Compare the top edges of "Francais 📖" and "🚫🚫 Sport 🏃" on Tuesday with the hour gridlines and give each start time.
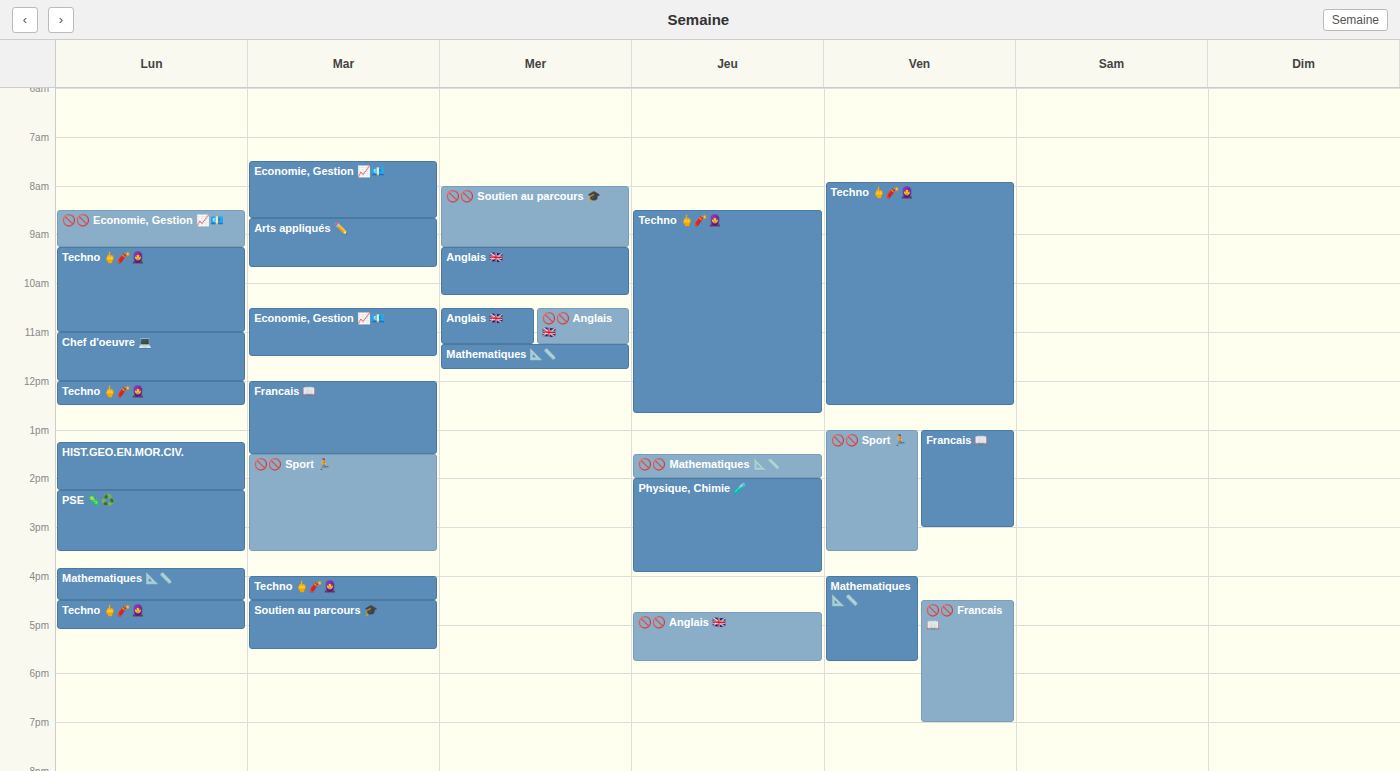
"Francais 📖": 12:00 PM, exactly on the 12 PM line. "🚫🚫 Sport 🏃": 1:30 PM, halfway between the 1 PM and 2 PM lines.